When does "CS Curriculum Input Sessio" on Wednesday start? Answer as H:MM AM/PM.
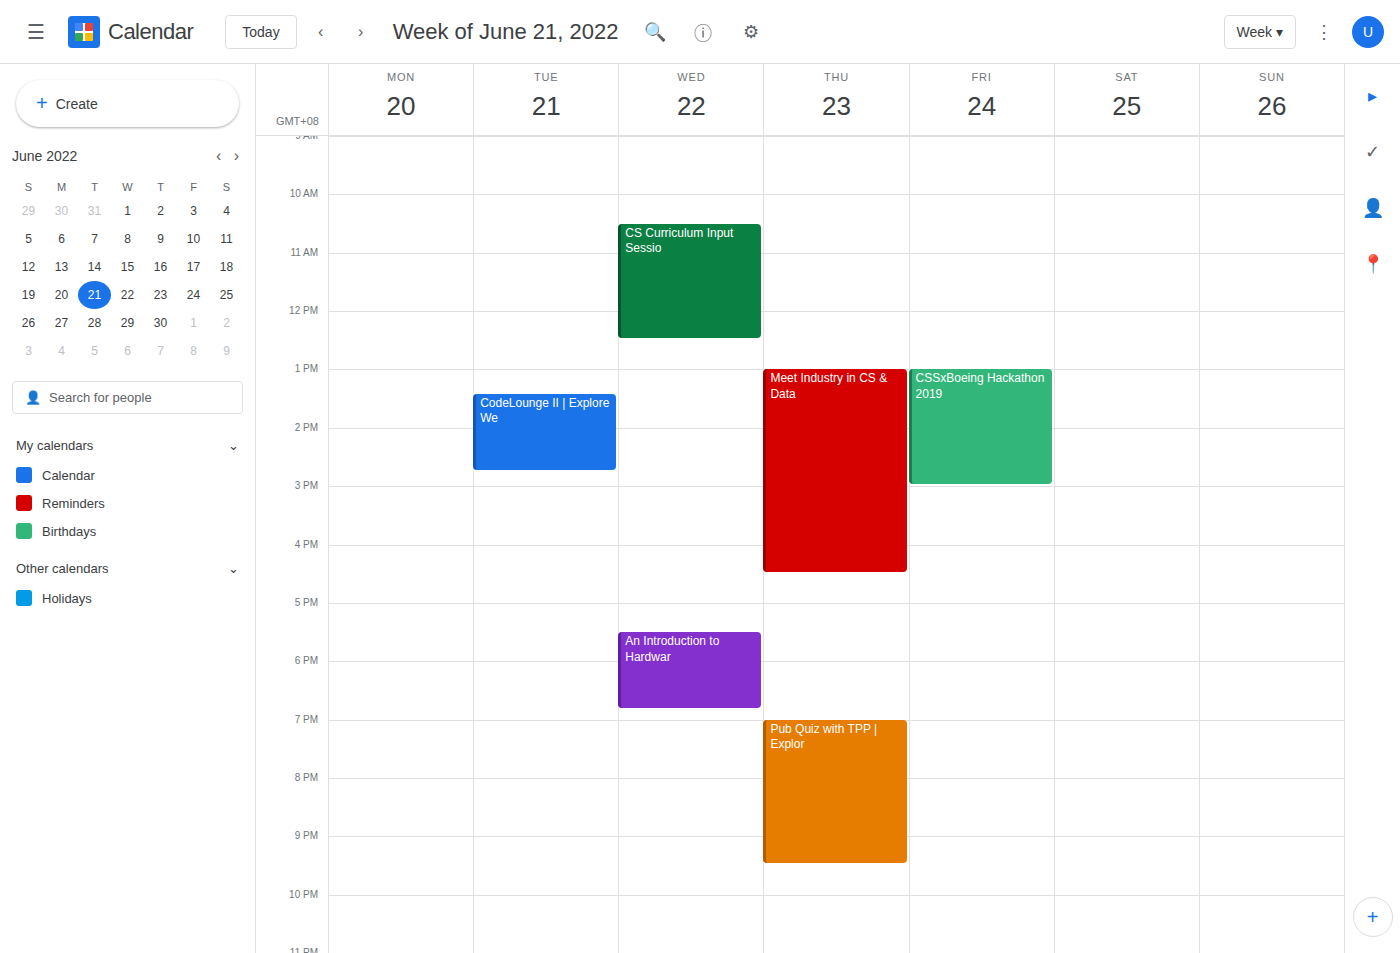
10:30 AM